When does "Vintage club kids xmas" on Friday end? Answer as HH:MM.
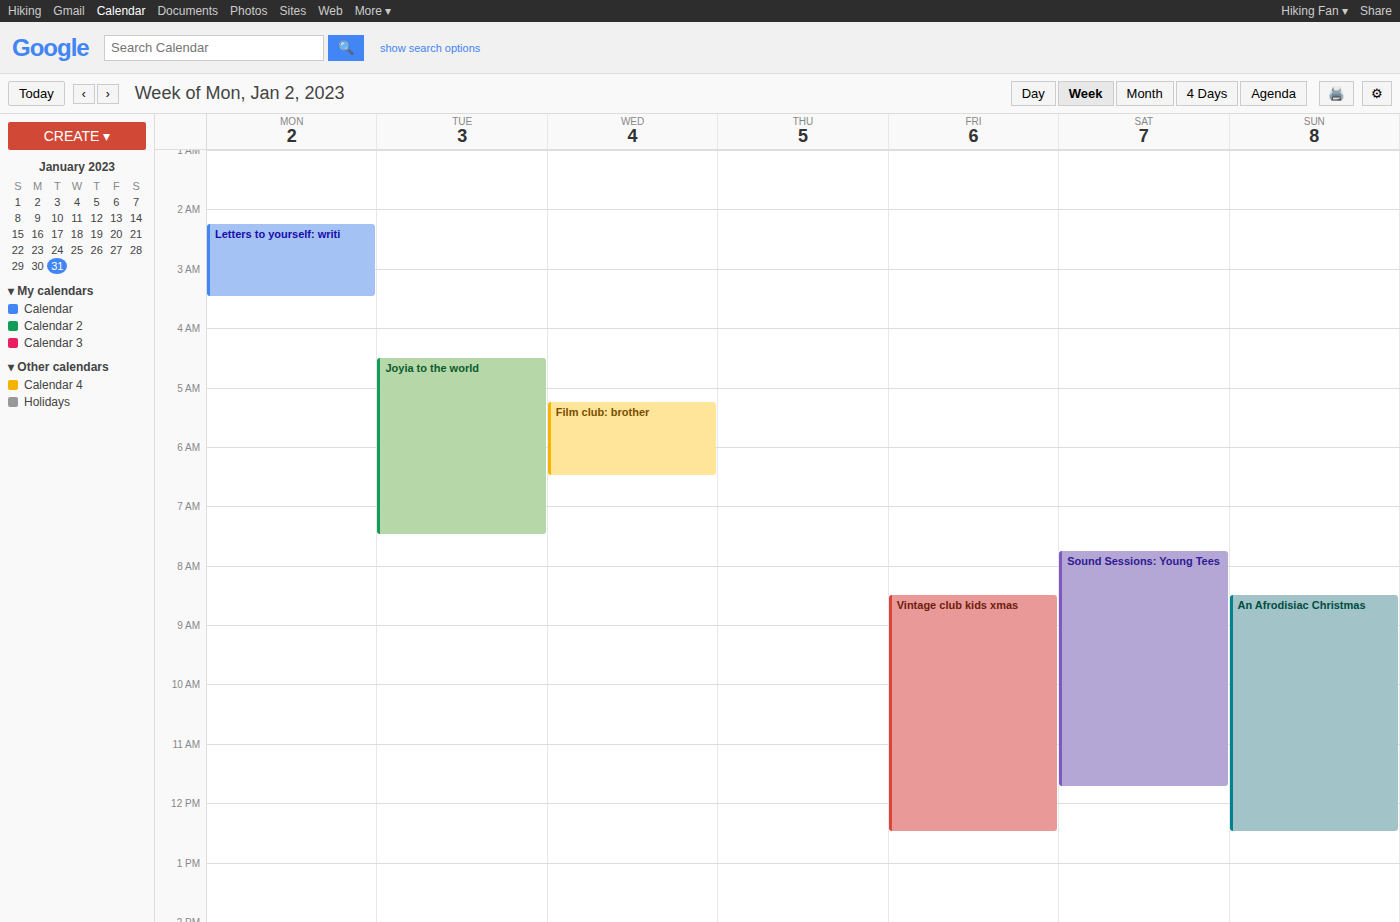
12:30